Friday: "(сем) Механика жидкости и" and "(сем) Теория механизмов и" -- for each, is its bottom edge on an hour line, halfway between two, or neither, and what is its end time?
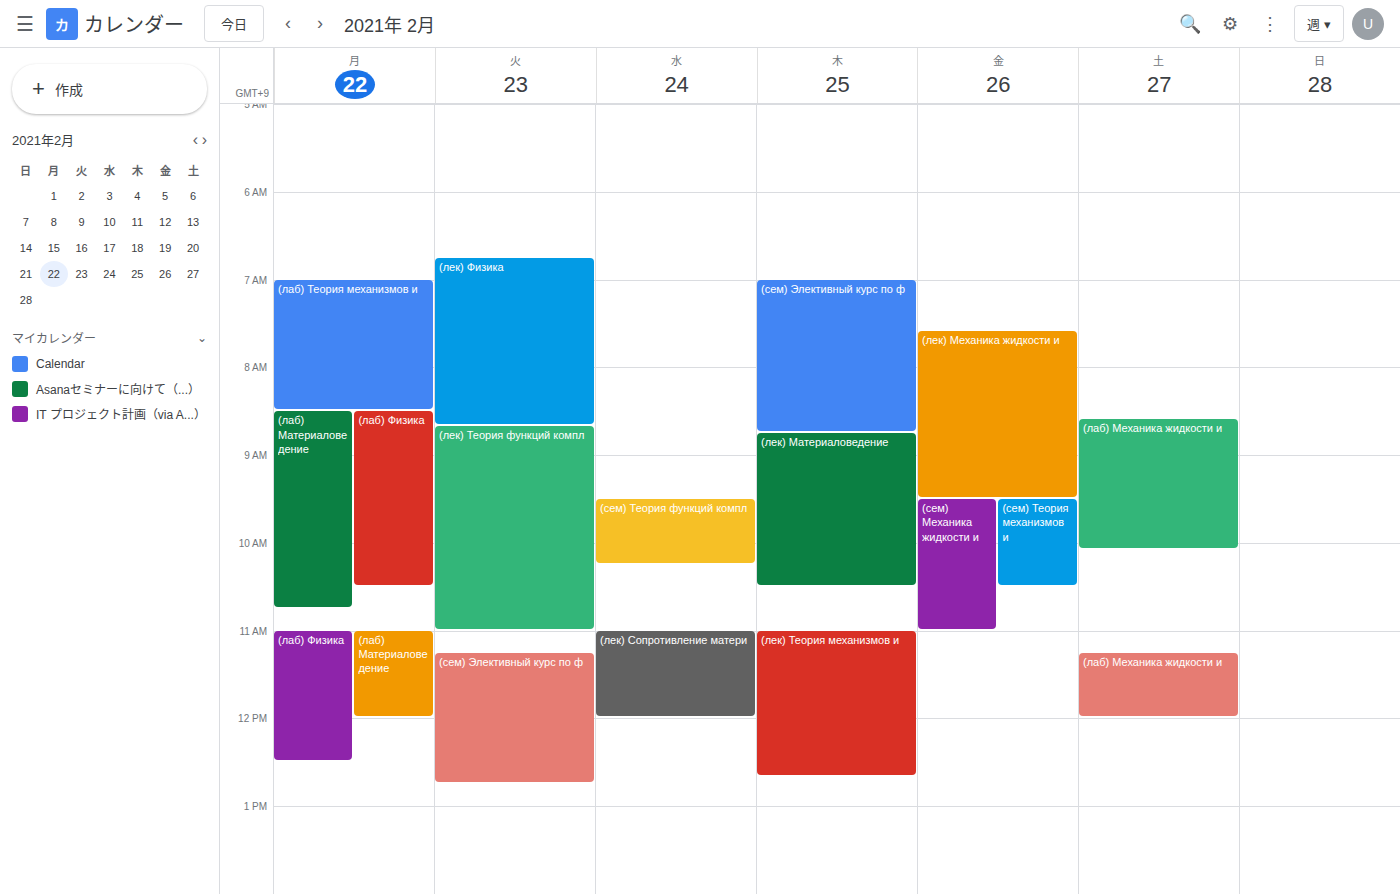
"(сем) Механика жидкости и": 11:00 AM, exactly on the 11 AM line. "(сем) Теория механизмов и": 10:30 AM, halfway between the 10 AM and 11 AM lines.